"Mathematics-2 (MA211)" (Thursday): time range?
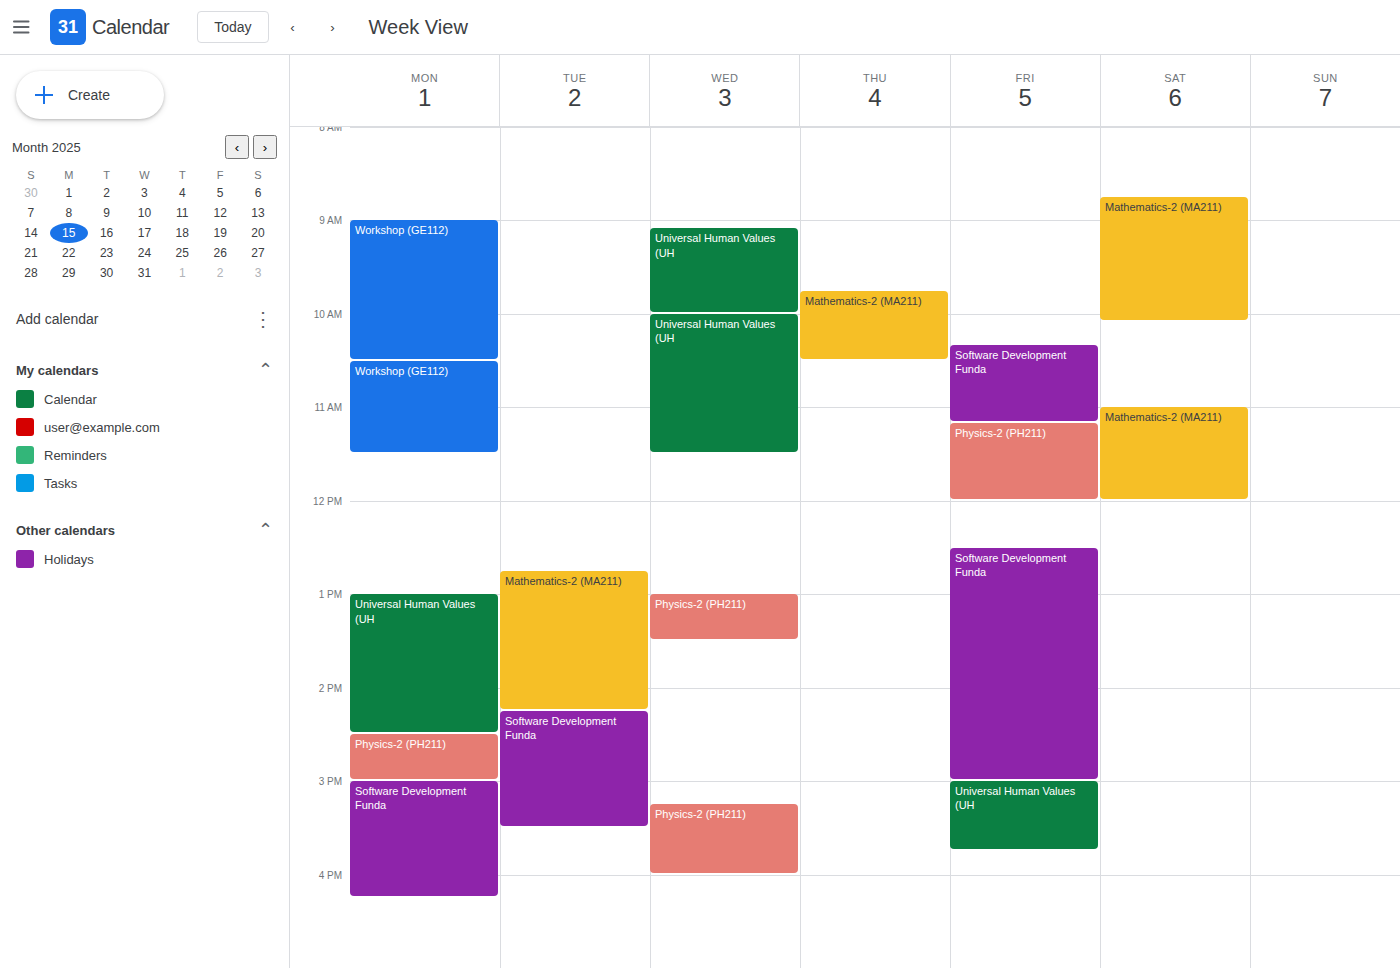
9:45 AM to 10:30 AM